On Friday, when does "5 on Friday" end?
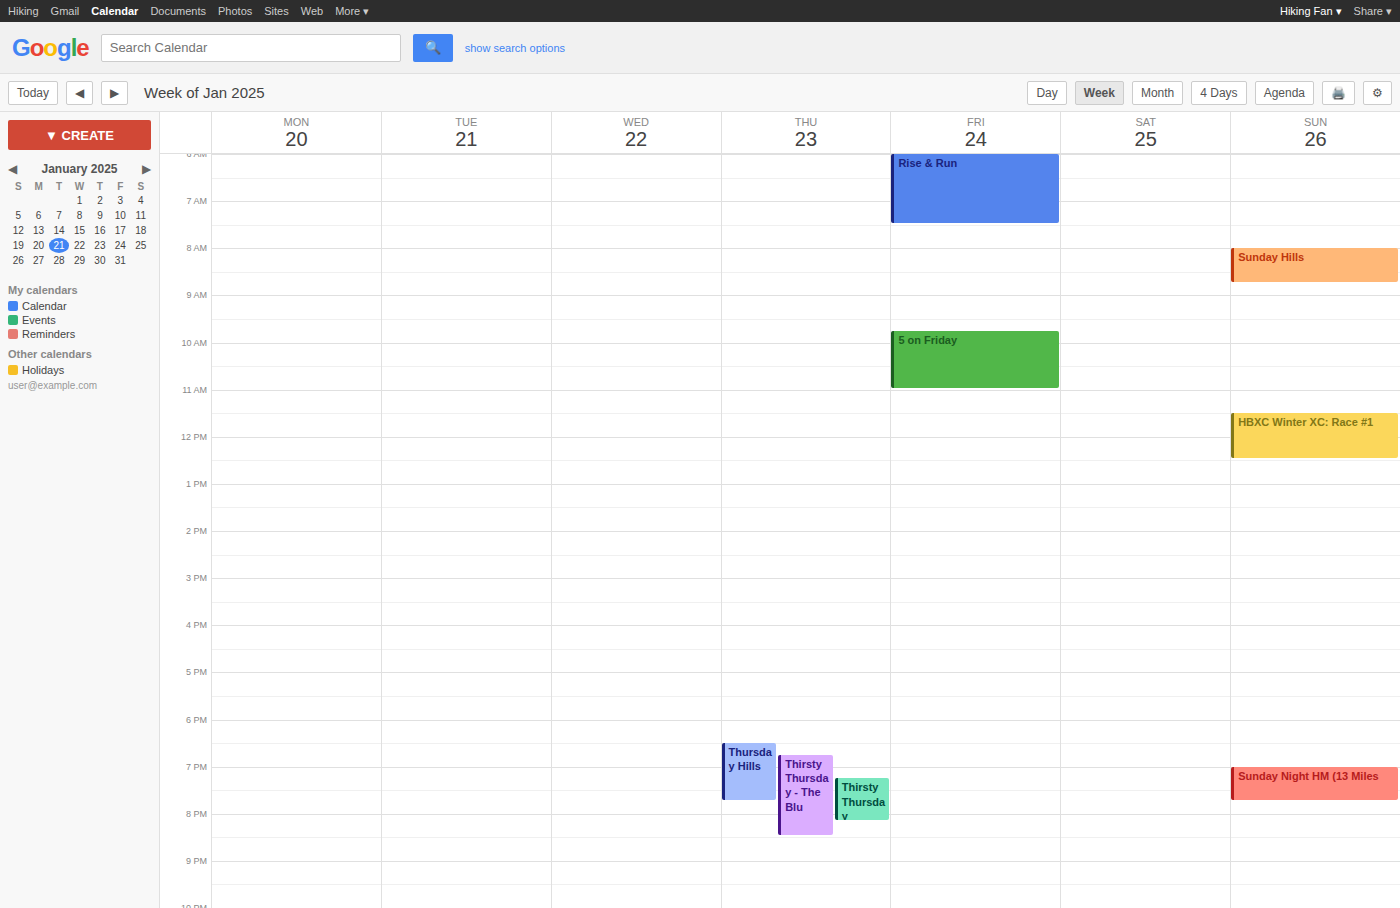
11:00 AM